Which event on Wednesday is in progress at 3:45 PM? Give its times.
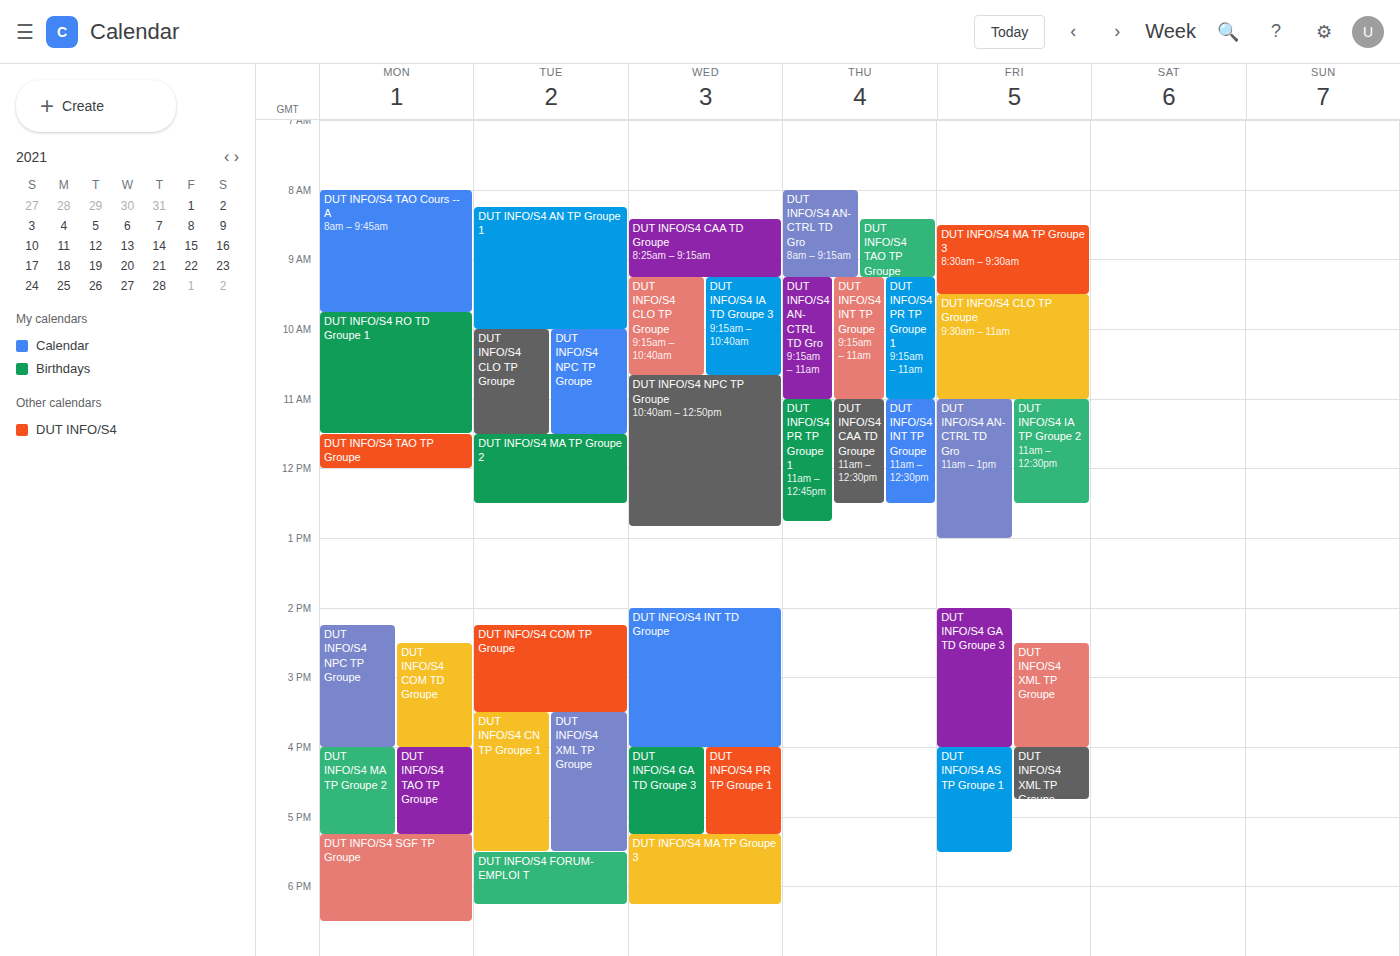
"DUT INFO/S4 INT TD Groupe", 2:00 PM to 4:00 PM